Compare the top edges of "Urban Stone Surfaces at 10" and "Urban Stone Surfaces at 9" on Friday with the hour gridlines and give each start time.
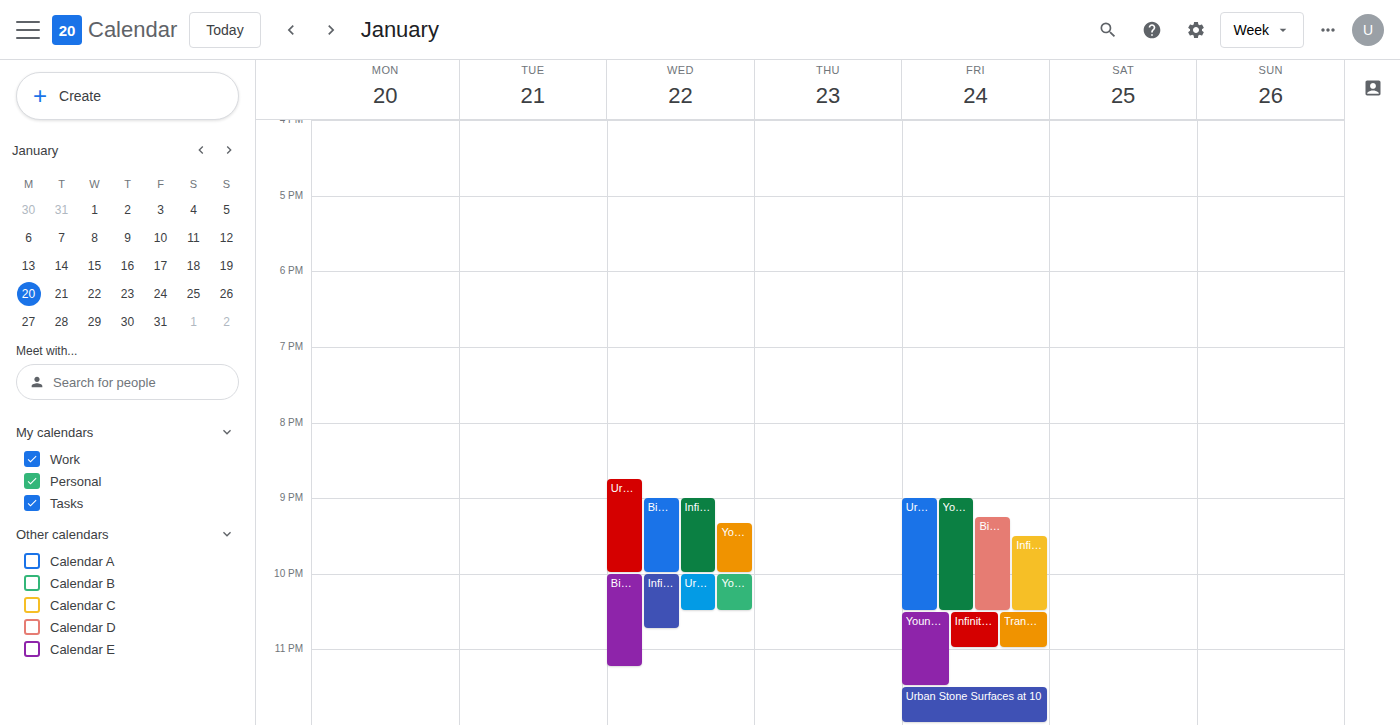
"Urban Stone Surfaces at 10": 11:30 PM, halfway between the 11 PM and 12 AM lines. "Urban Stone Surfaces at 9": 9:00 PM, exactly on the 9 PM line.